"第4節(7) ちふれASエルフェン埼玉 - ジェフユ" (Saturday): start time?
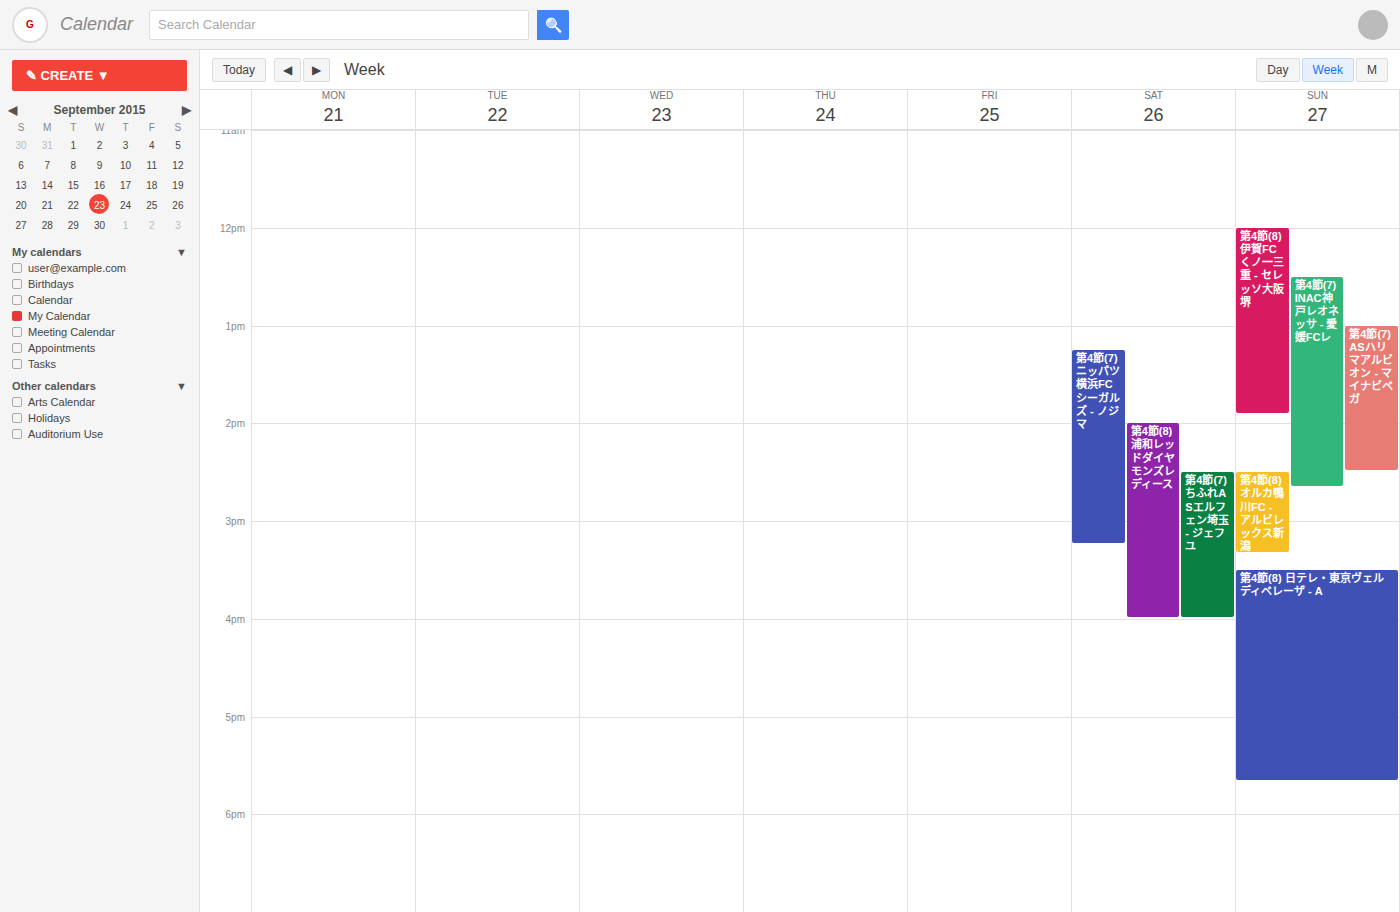
2:30 PM